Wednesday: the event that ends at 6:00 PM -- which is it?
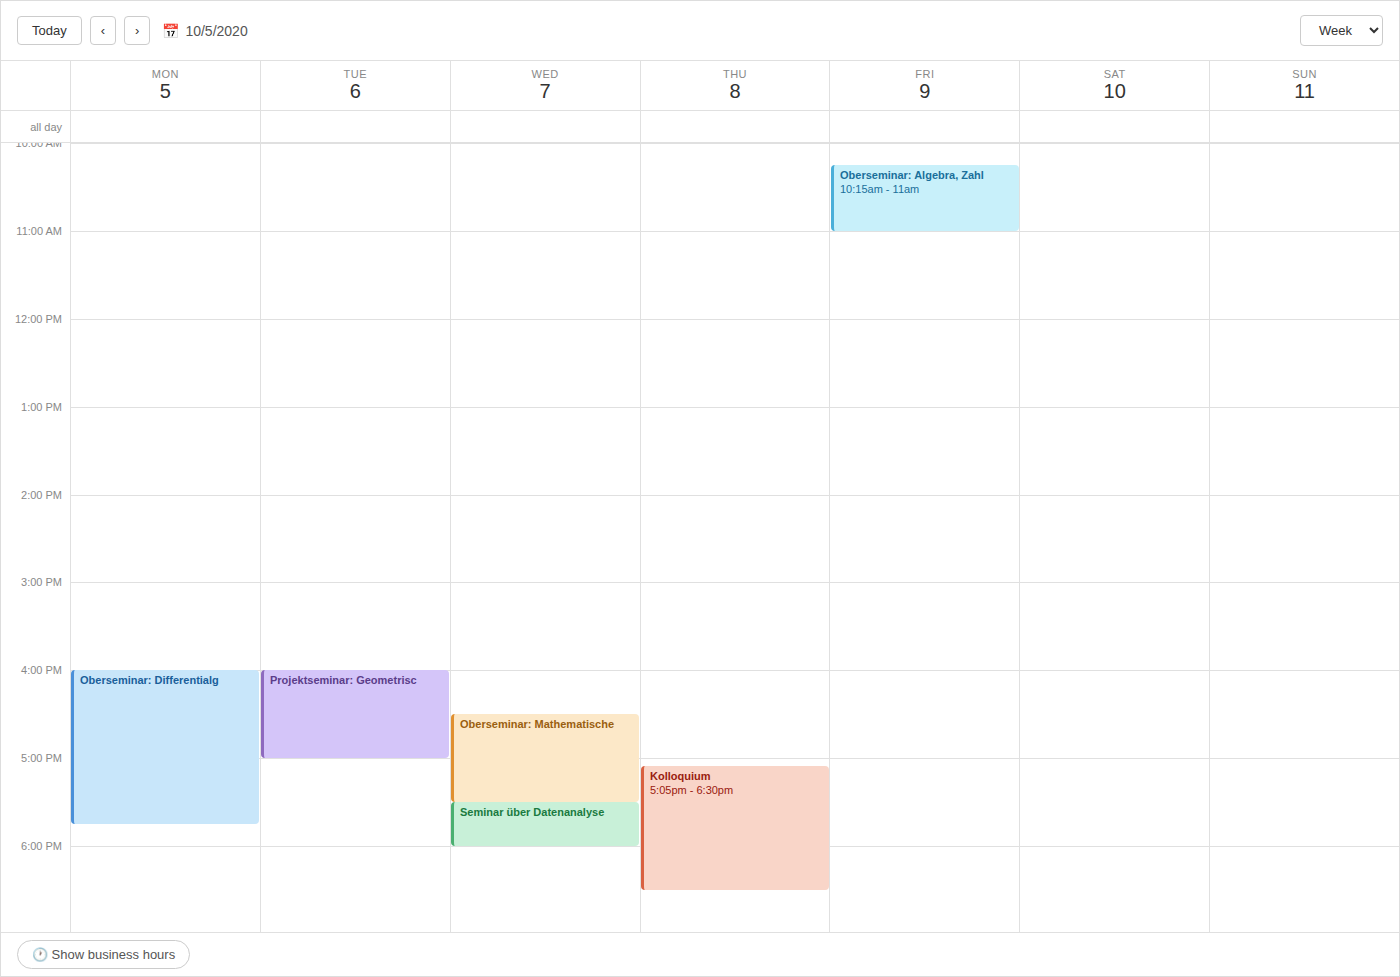
"Seminar über Datenanalyse"